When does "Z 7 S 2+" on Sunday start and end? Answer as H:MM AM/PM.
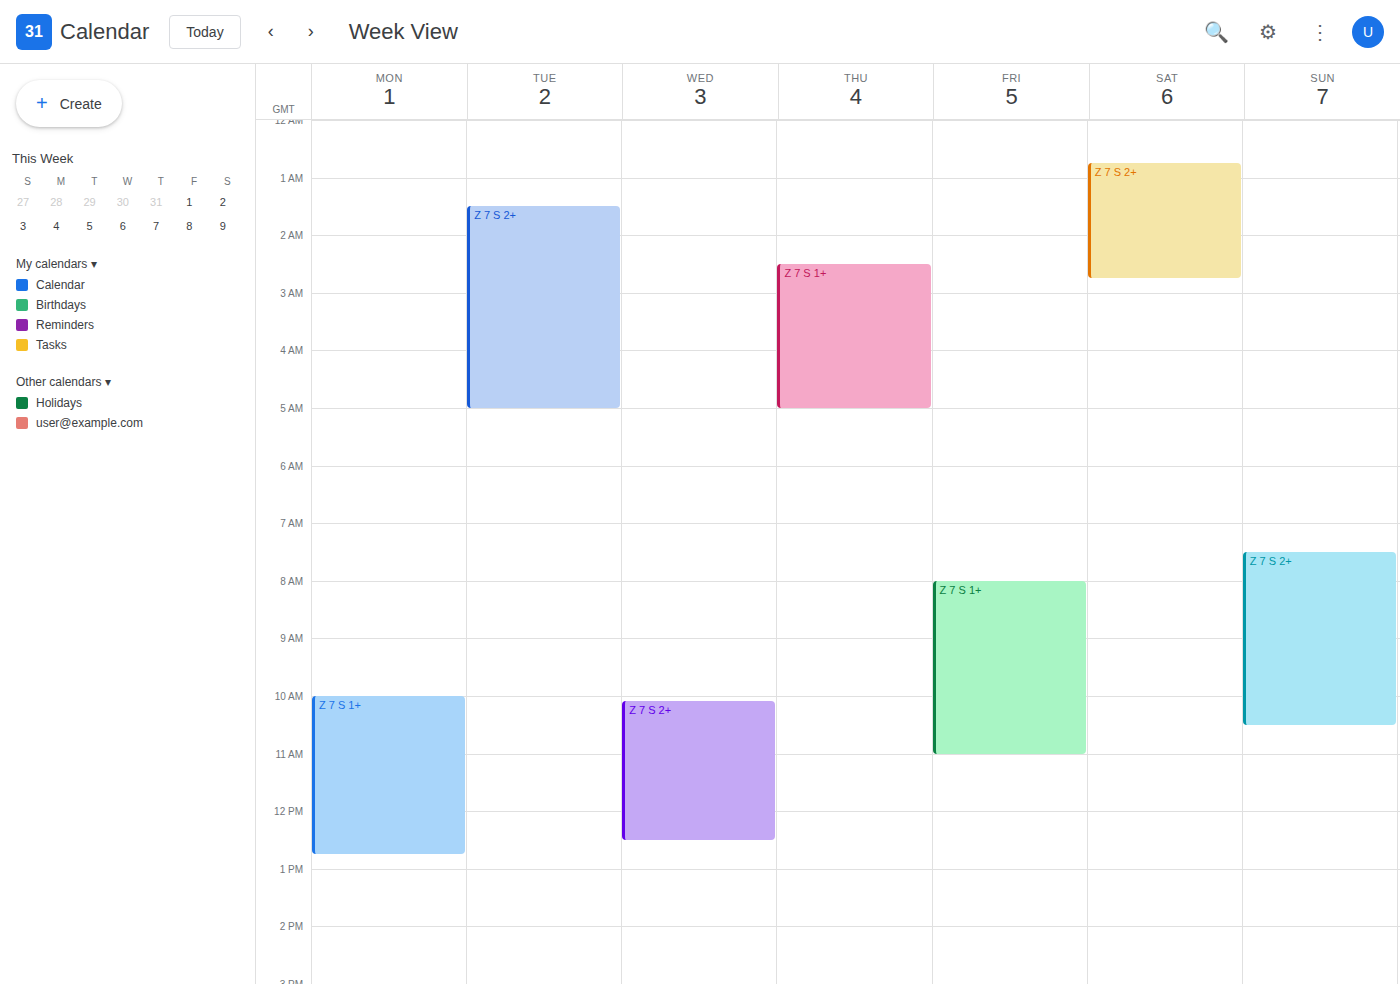
7:30 AM to 10:30 AM